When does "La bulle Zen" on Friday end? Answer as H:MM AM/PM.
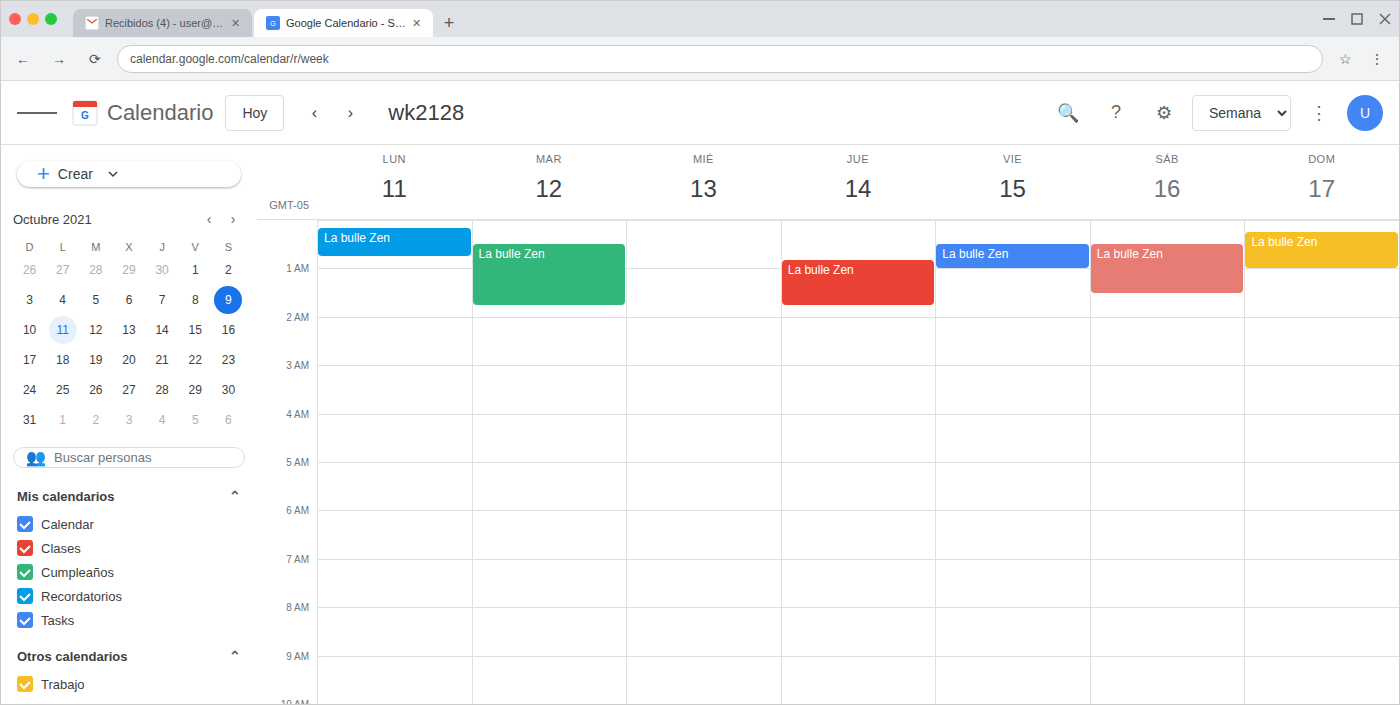
1:00 AM